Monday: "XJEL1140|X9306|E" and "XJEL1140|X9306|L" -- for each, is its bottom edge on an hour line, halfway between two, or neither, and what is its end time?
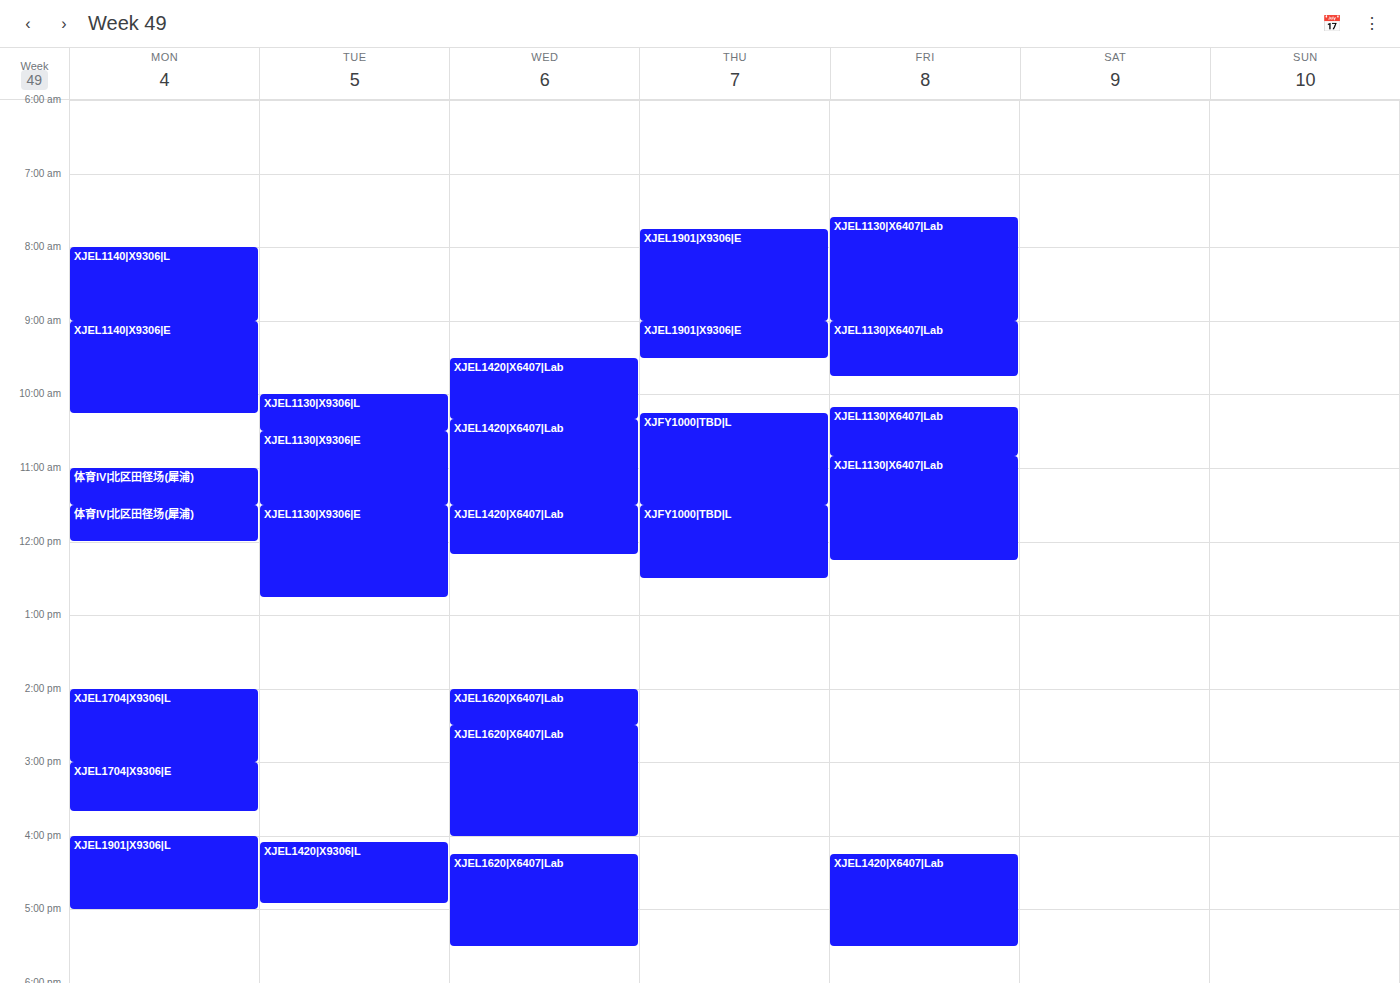
"XJEL1140|X9306|E": 10:15 AM, neither: a quarter of the way from the 10 AM line to the 11 AM line. "XJEL1140|X9306|L": 9:00 AM, exactly on the 9 AM line.